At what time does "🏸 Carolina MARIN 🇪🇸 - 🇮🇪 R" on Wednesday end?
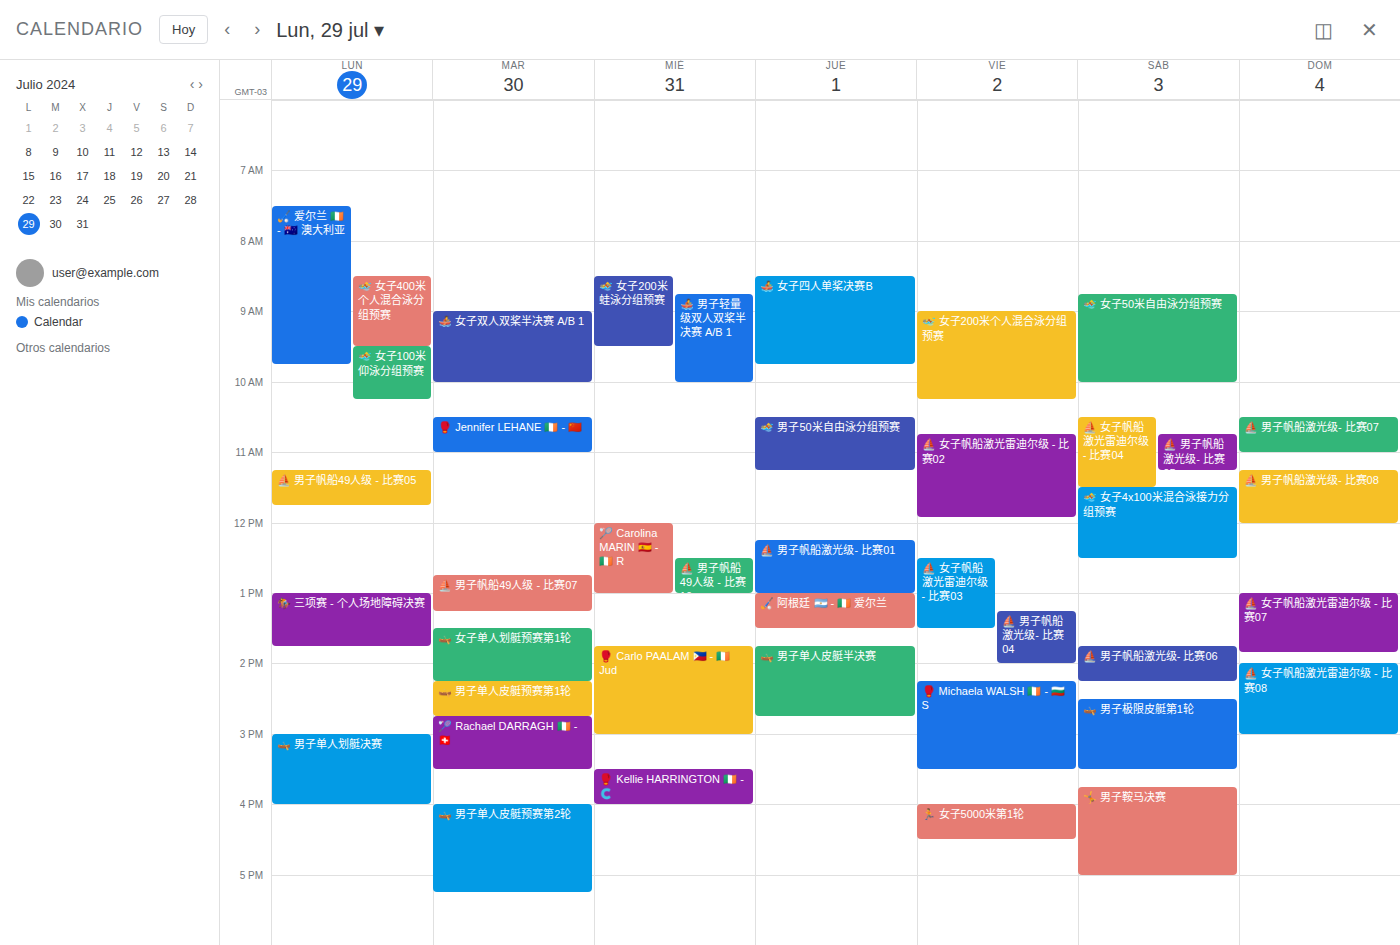
1:00 PM